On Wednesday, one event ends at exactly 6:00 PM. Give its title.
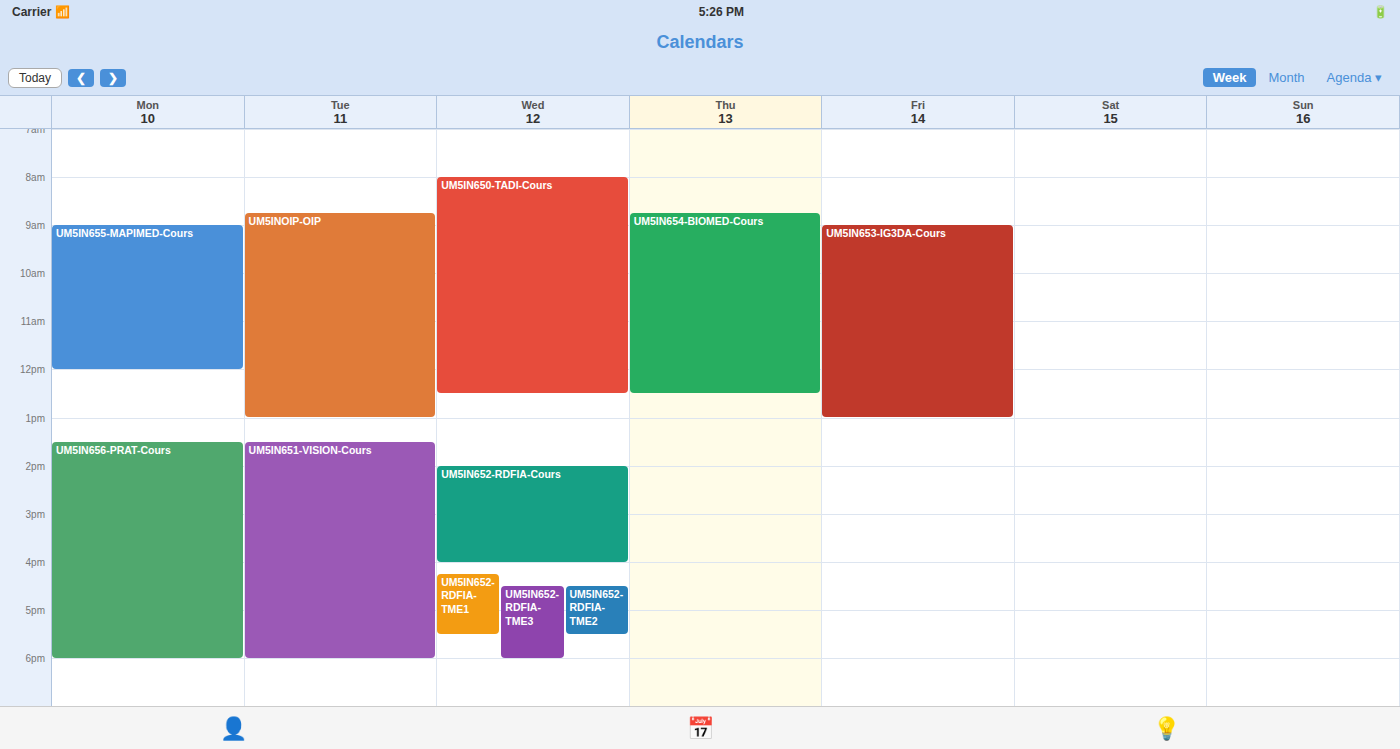
"UM5IN652-RDFIA-TME3"